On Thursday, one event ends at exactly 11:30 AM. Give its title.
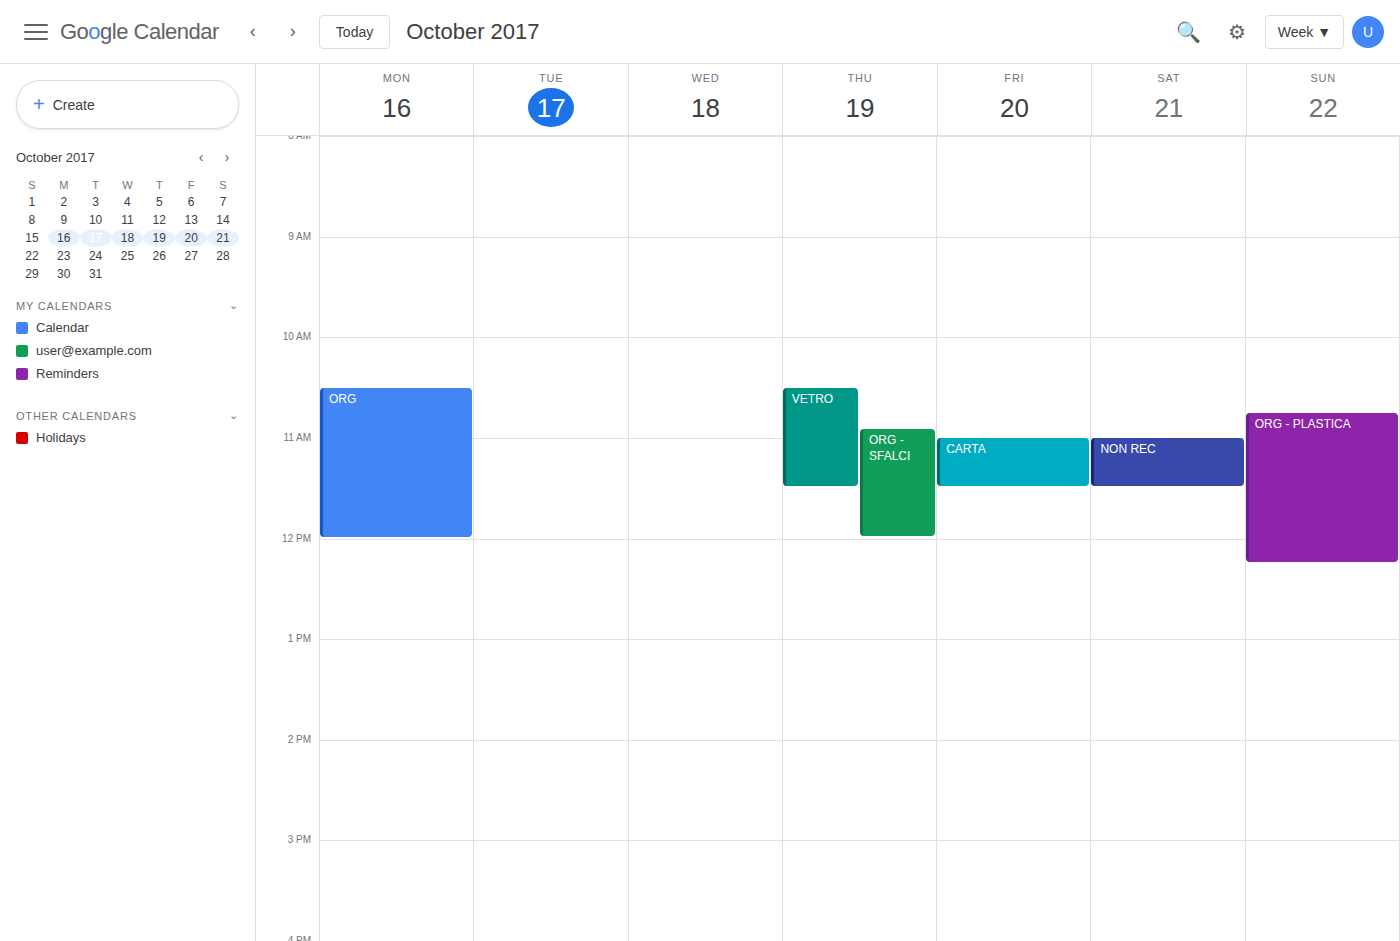
"VETRO"